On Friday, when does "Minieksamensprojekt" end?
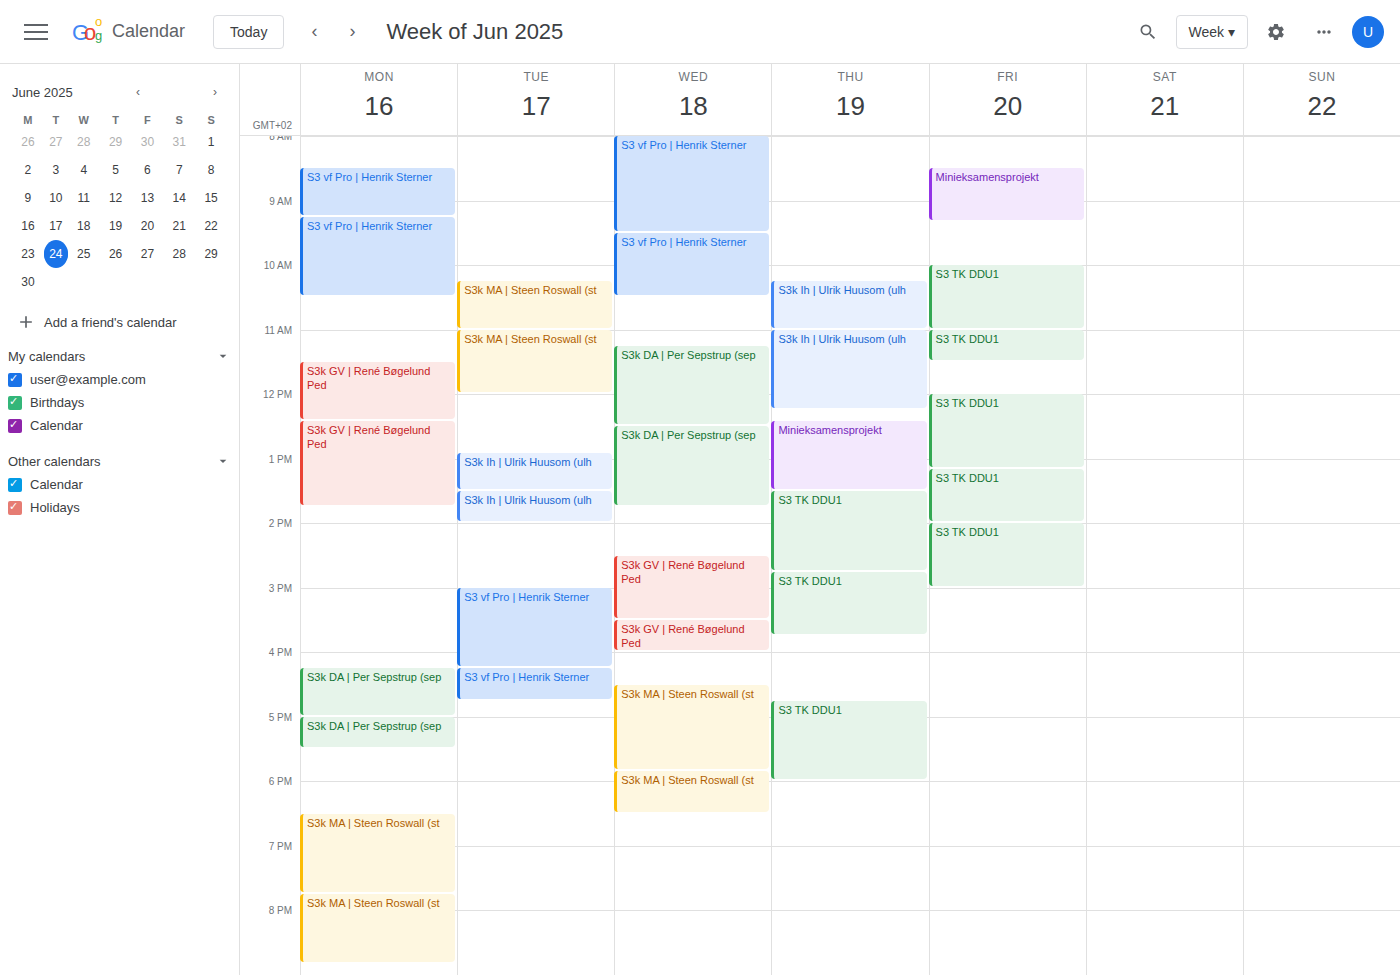
9:20 AM